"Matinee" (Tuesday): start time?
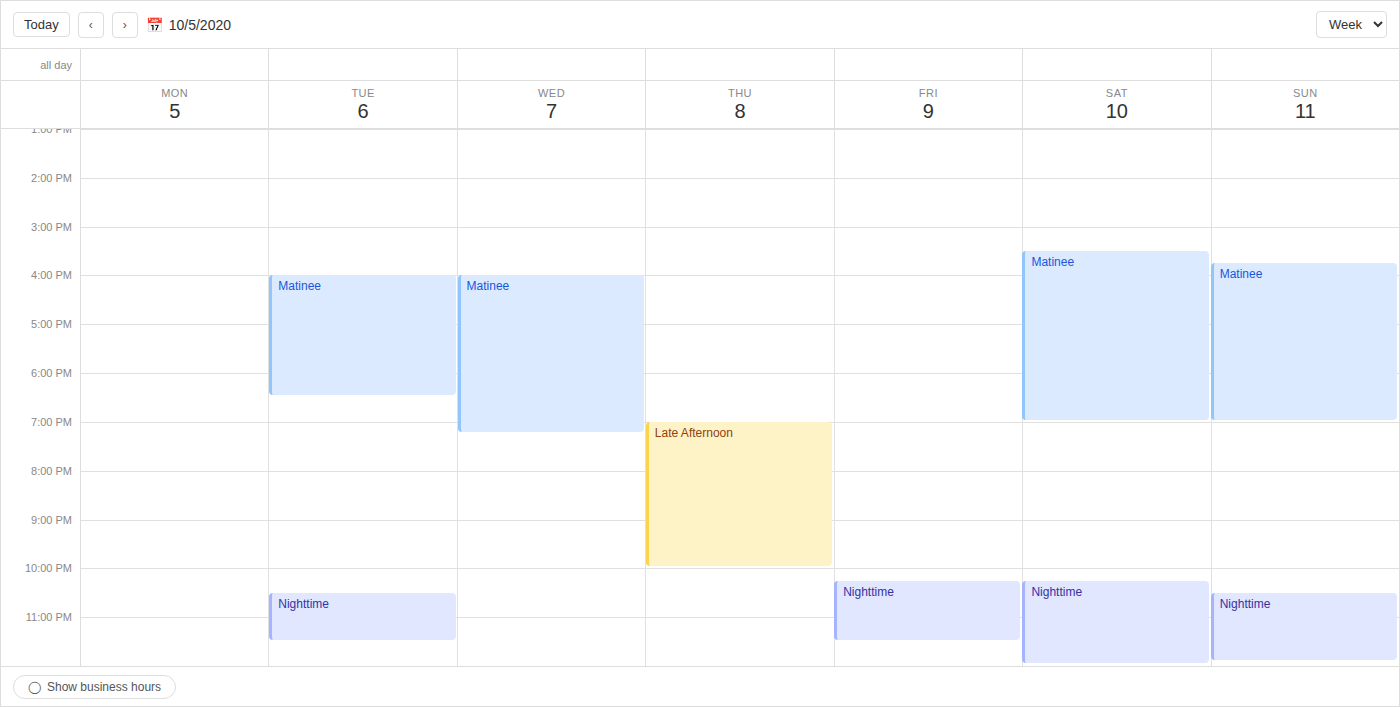
4:00 PM